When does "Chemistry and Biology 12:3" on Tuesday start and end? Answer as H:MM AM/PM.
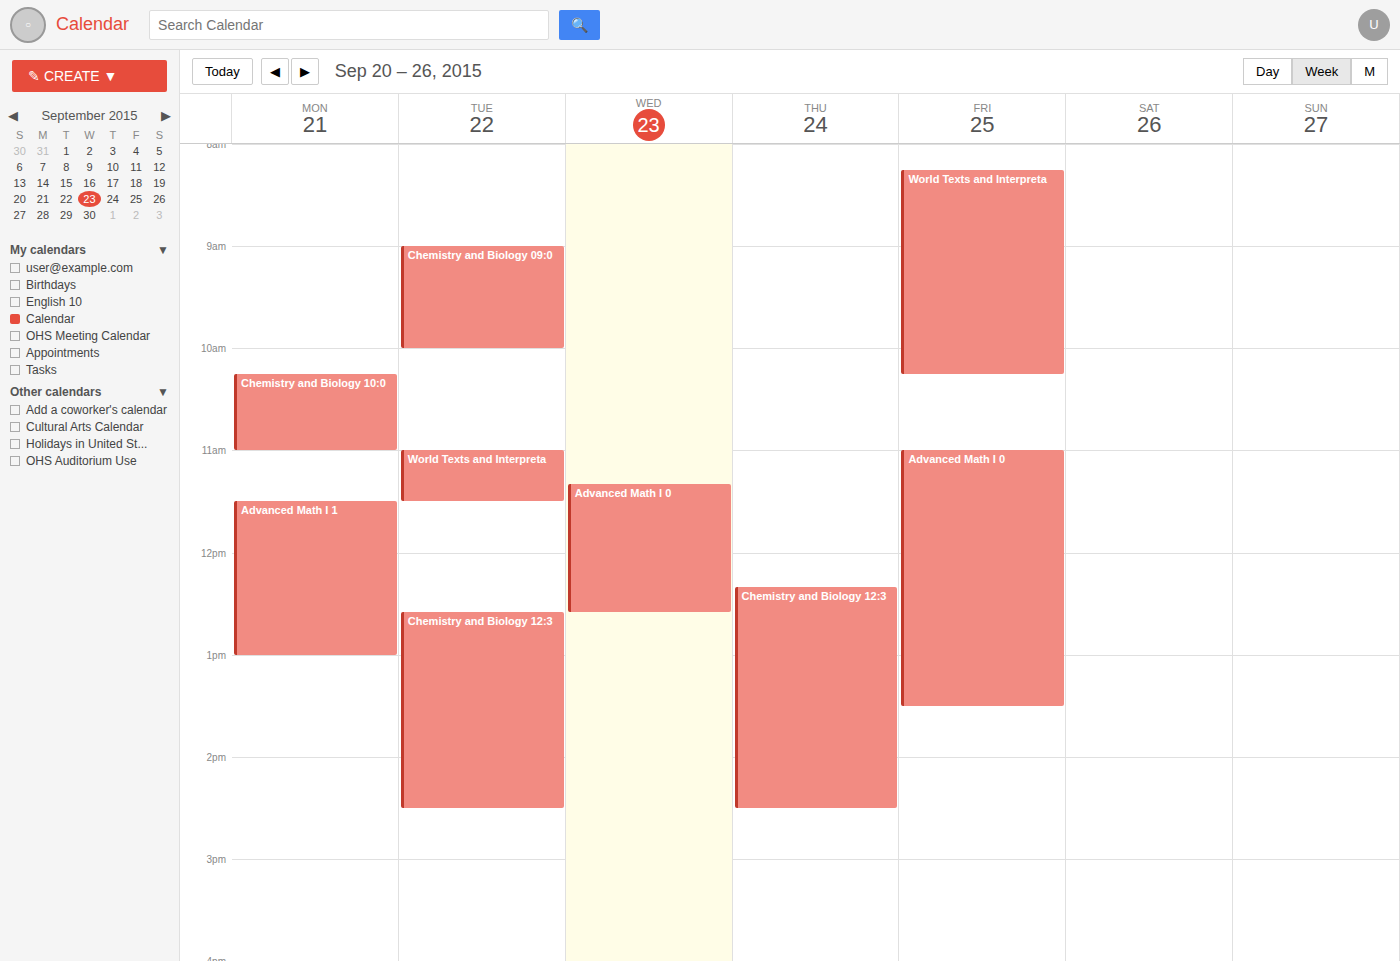
12:35 PM to 2:30 PM